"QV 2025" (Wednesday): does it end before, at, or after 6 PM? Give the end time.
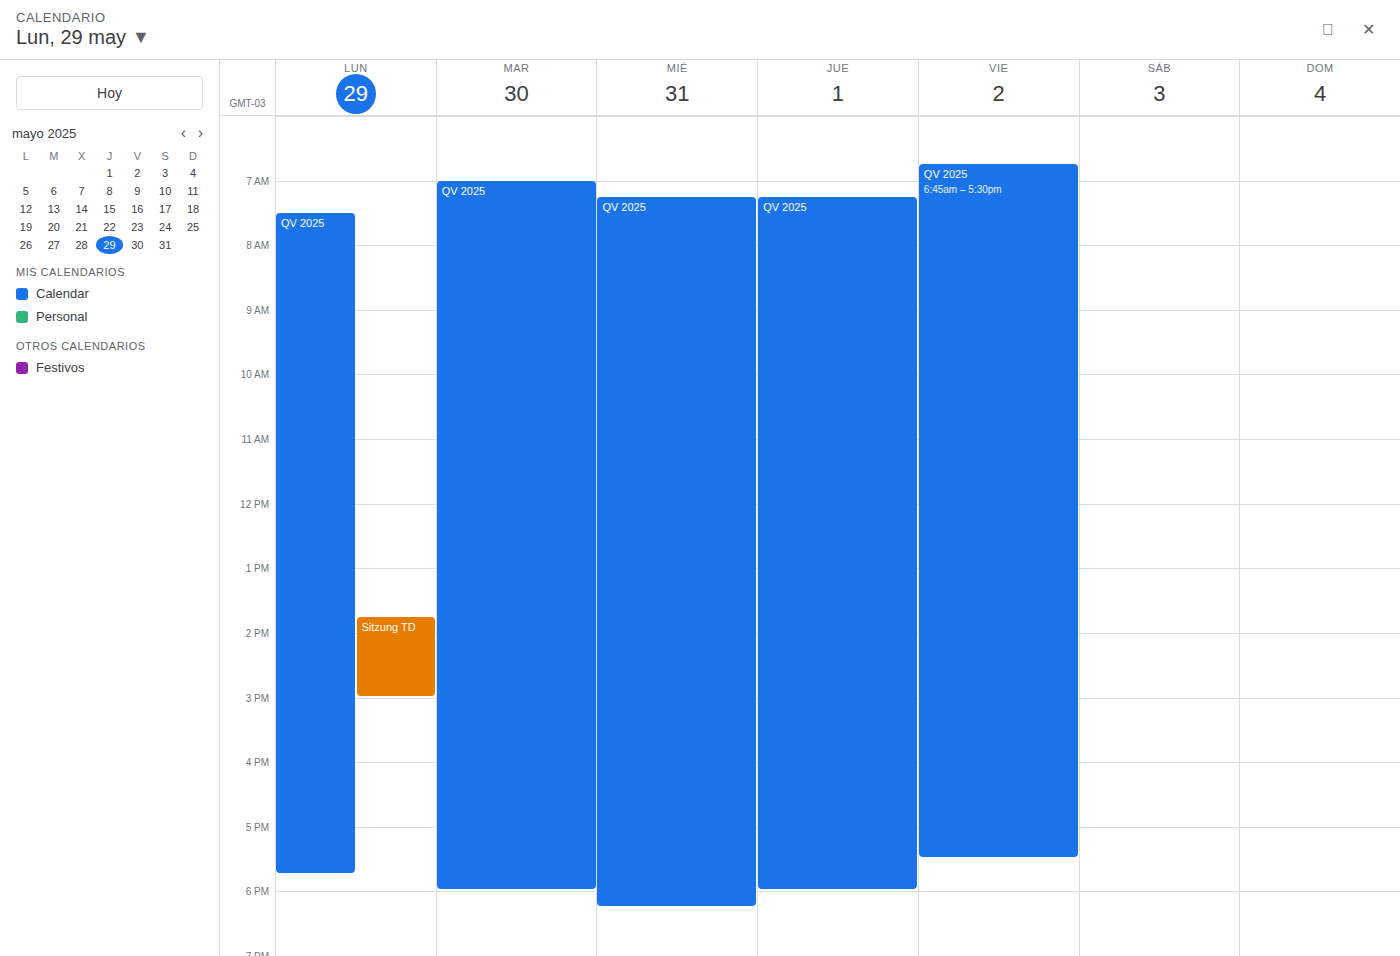
6:15 PM -- after 6 PM, 15 minutes below the 6 PM line.